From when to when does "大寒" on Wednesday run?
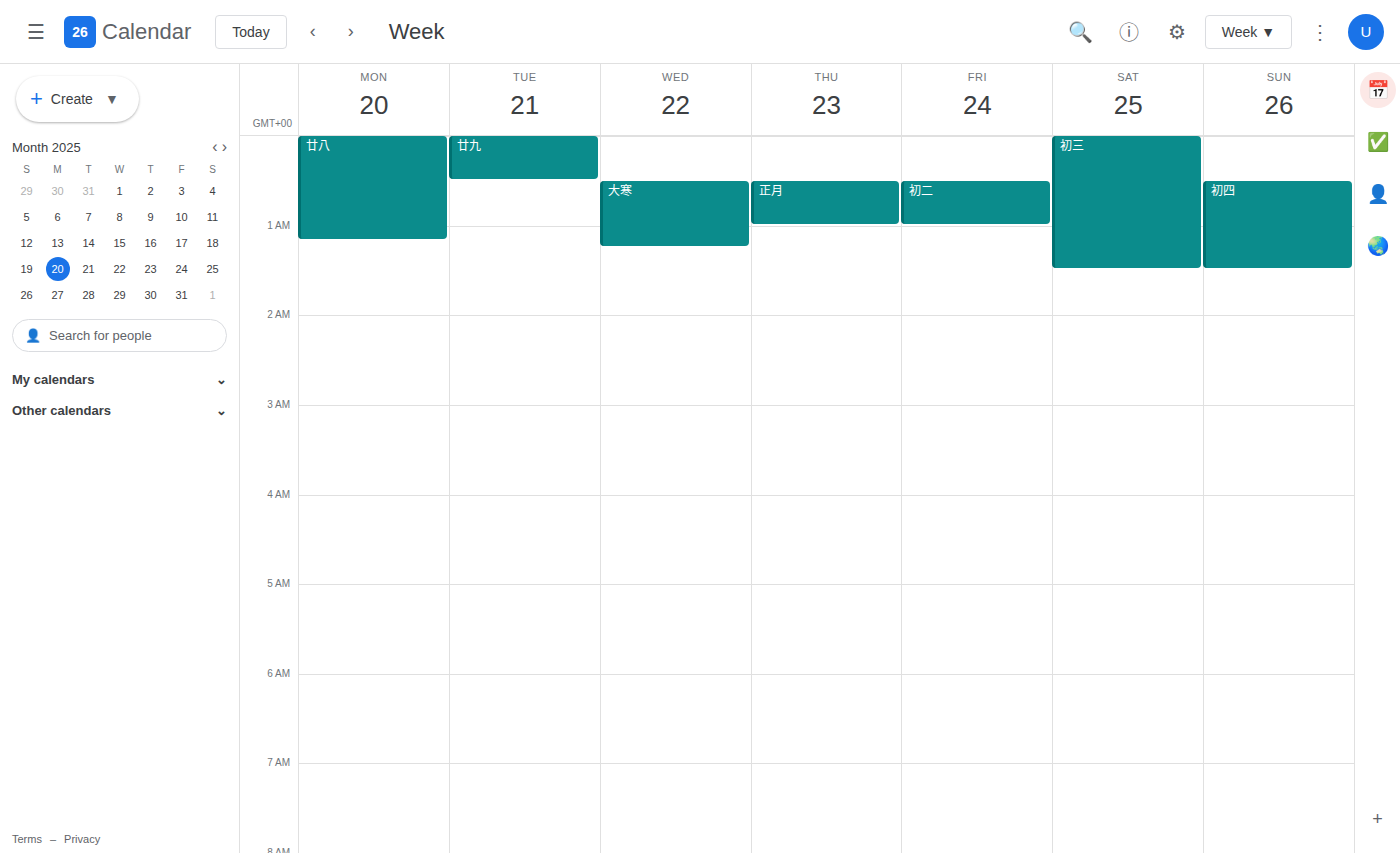
12:30 AM to 1:15 AM